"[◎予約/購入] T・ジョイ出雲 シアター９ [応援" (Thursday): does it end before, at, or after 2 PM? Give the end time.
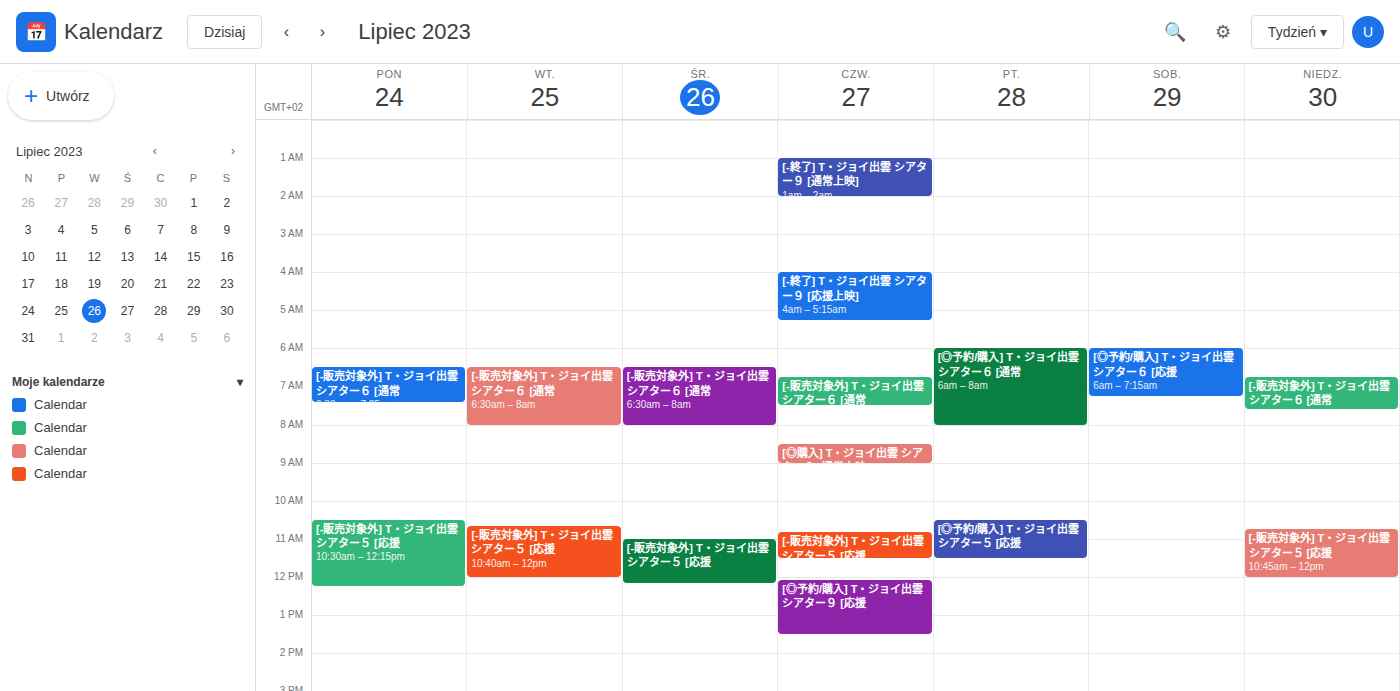
1:30 PM -- before 2 PM, 30 minutes above the 2 PM line.